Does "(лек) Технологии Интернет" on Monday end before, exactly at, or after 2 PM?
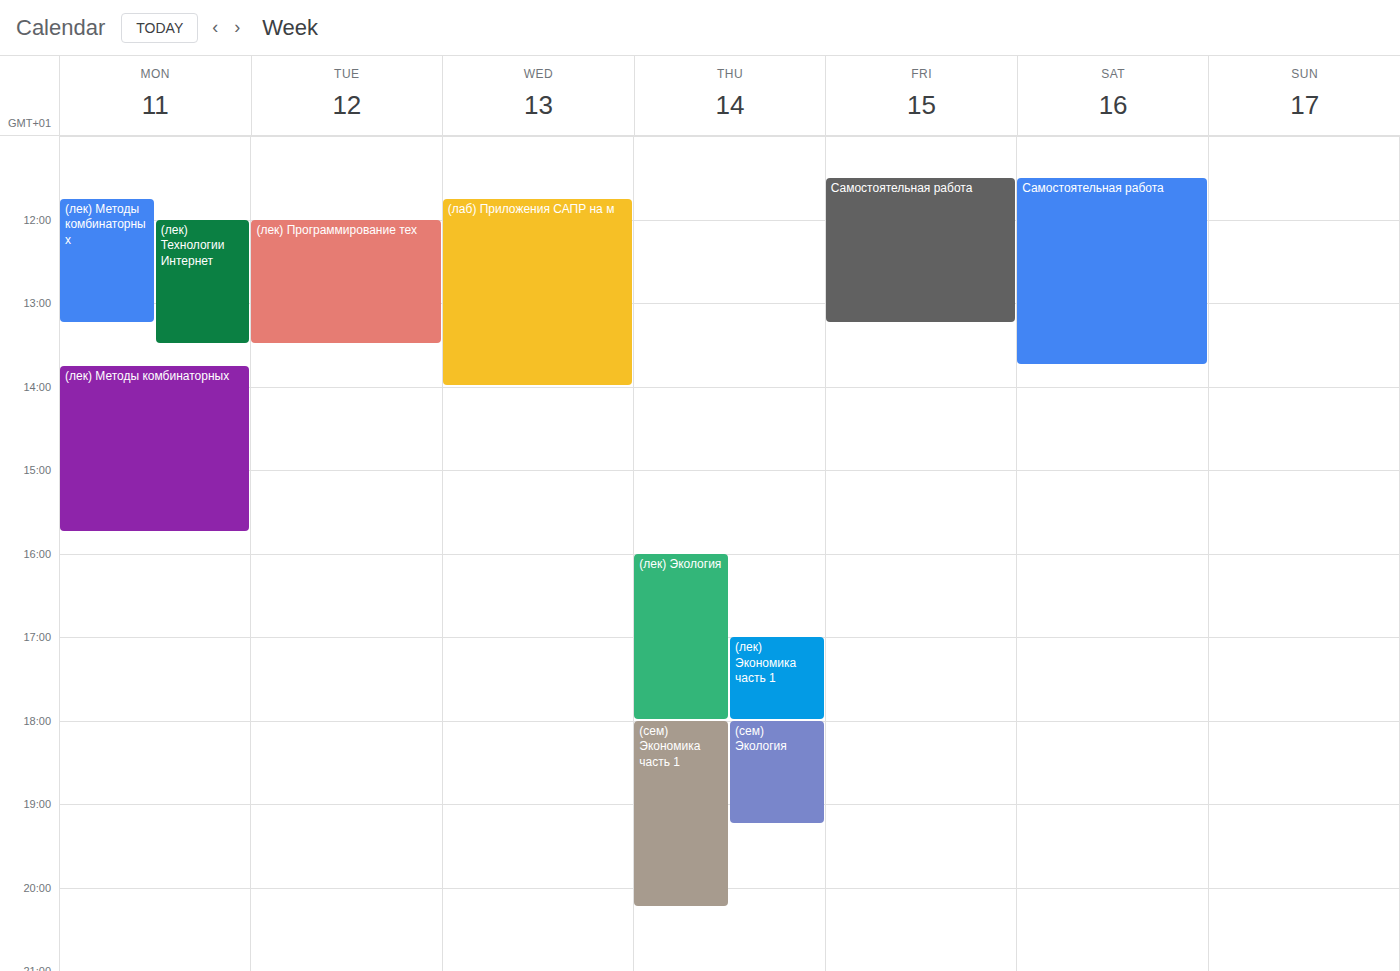
1:30 PM -- before 2 PM, 30 minutes above the 2 PM line.